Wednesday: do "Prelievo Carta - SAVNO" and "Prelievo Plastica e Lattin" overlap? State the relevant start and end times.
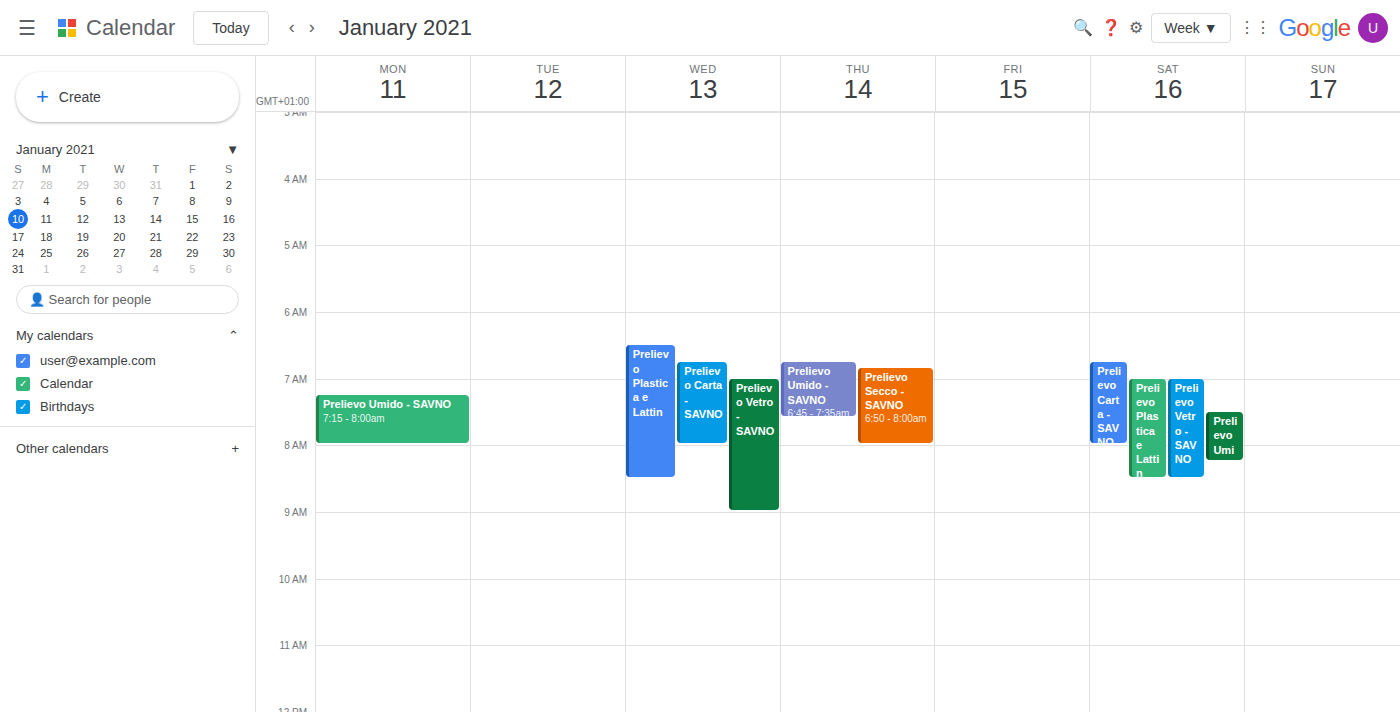
"Prelievo Carta - SAVNO" runs 6:45 AM to 8:00 AM, inside "Prelievo Plastica e Lattin" -- they overlap.